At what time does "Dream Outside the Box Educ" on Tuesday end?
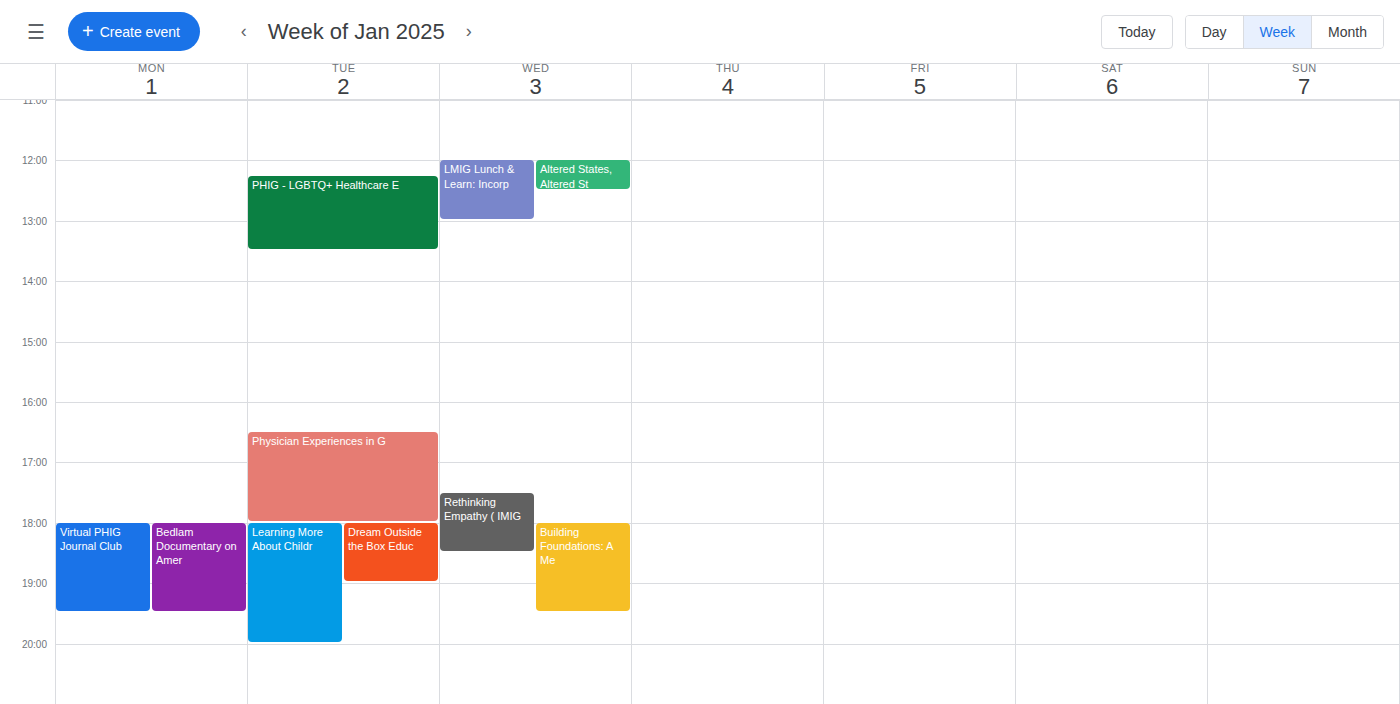
7:00 PM